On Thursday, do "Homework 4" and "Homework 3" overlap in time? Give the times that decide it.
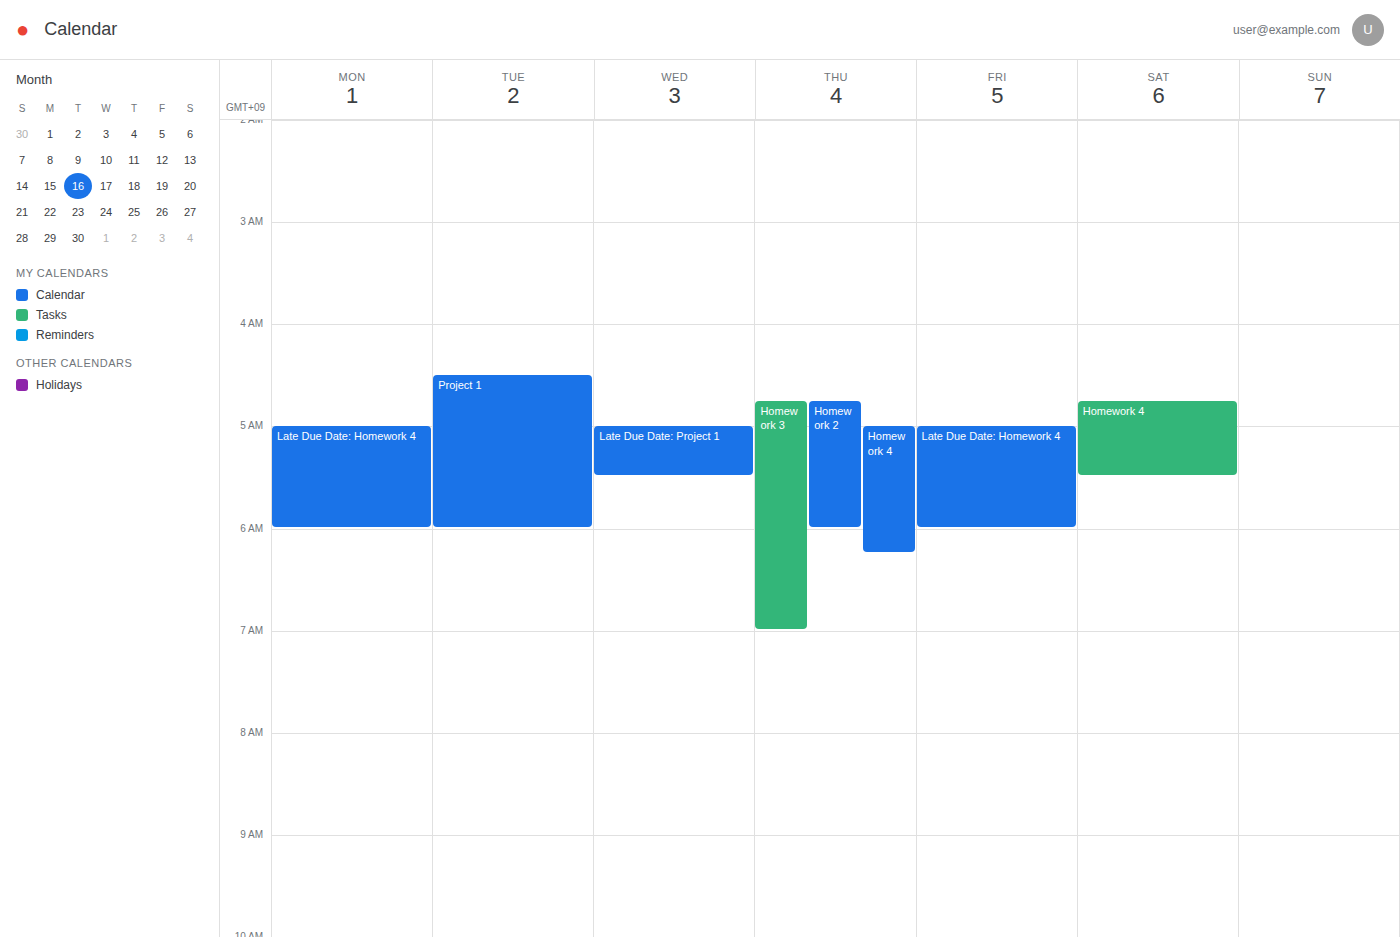
"Homework 4" runs 05:00 to 06:15, inside "Homework 3" -- they overlap.